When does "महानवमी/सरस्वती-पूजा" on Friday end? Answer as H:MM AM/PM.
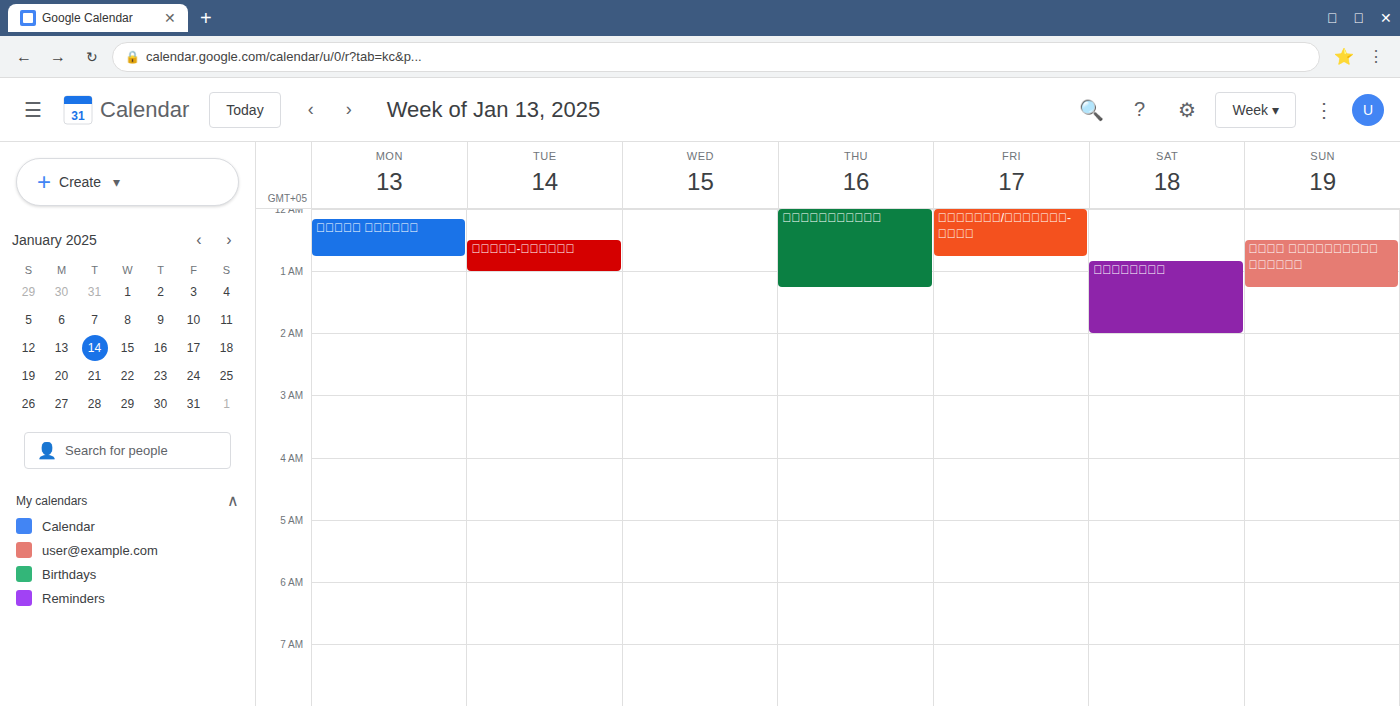
12:45 AM